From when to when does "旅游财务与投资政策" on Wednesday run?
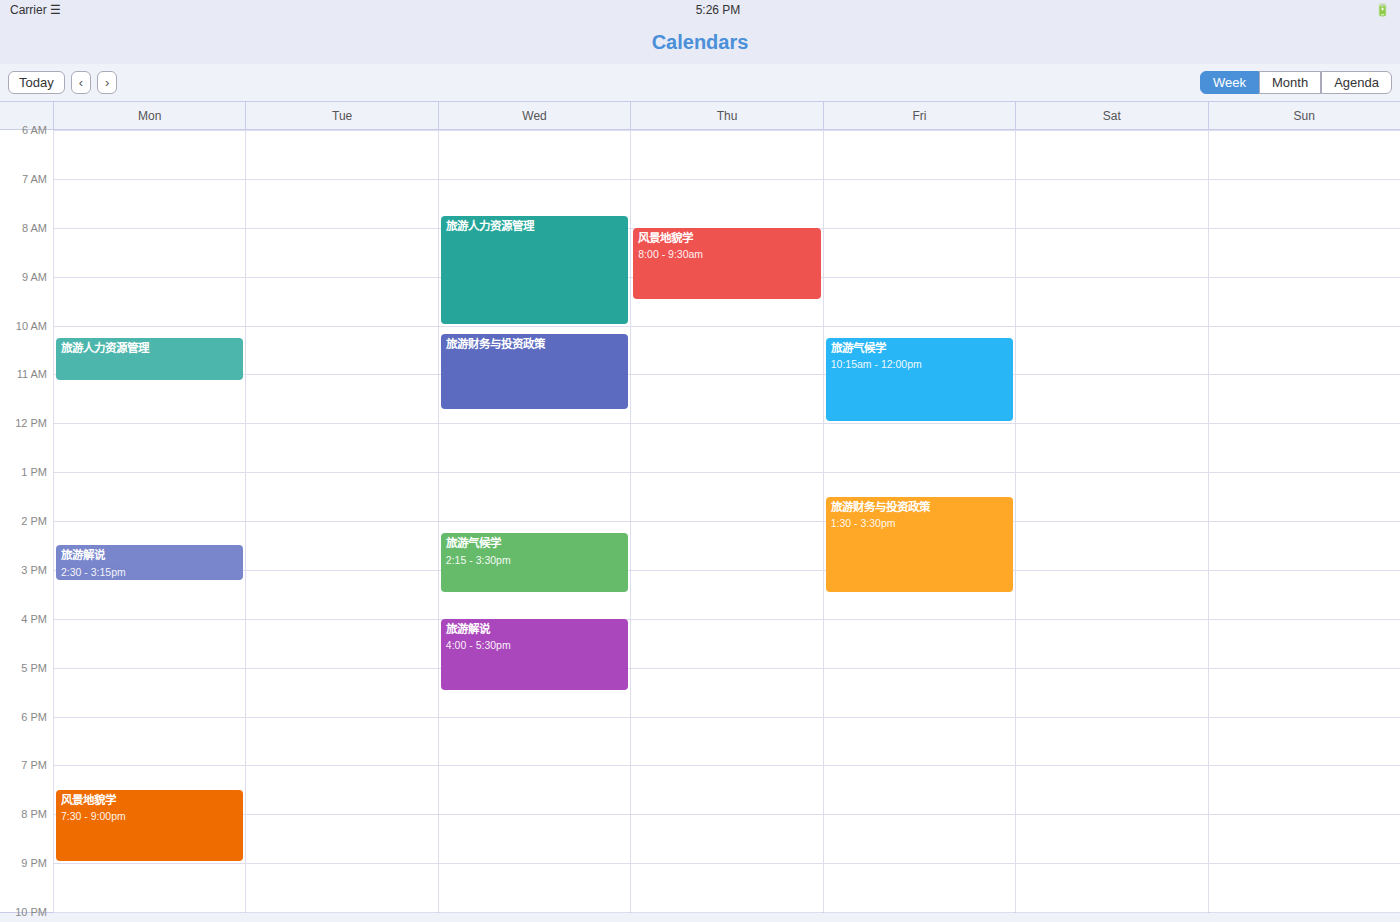
10:10 AM to 11:45 AM